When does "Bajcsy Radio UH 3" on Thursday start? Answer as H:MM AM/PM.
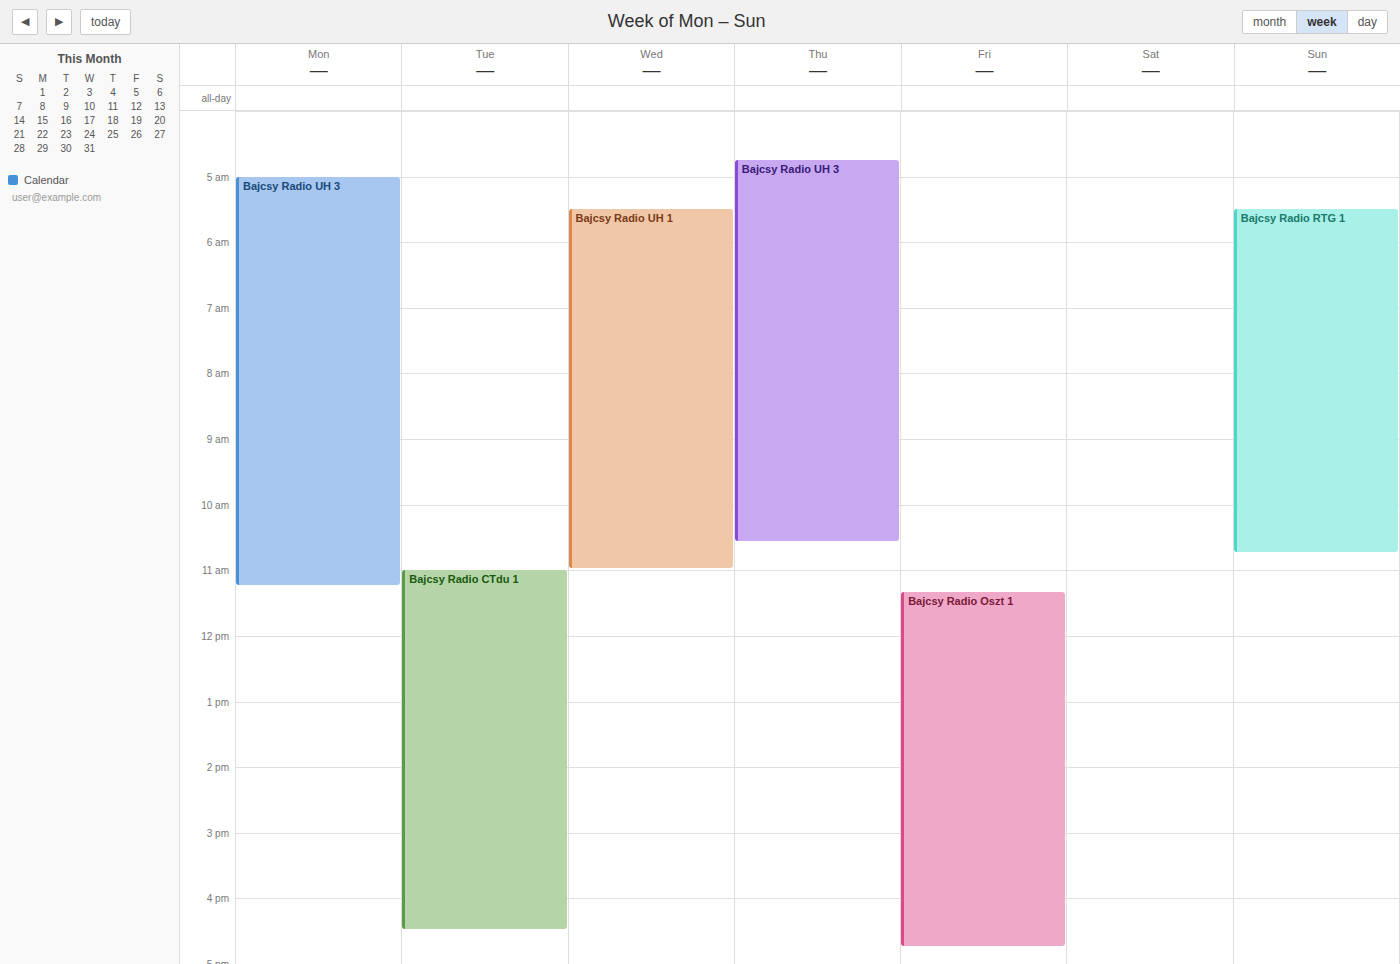
4:45 AM